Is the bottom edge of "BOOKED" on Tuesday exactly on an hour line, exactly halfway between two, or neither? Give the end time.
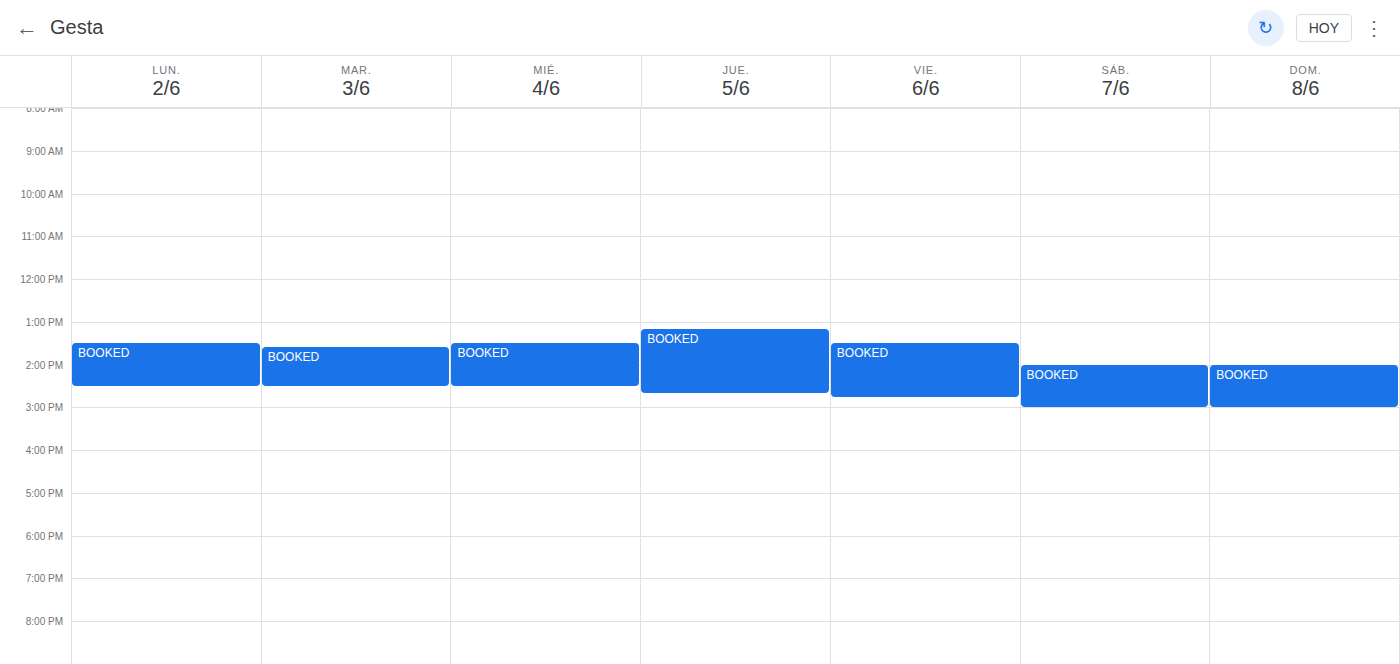
2:30 PM -- halfway between the 2 PM and 3 PM lines.